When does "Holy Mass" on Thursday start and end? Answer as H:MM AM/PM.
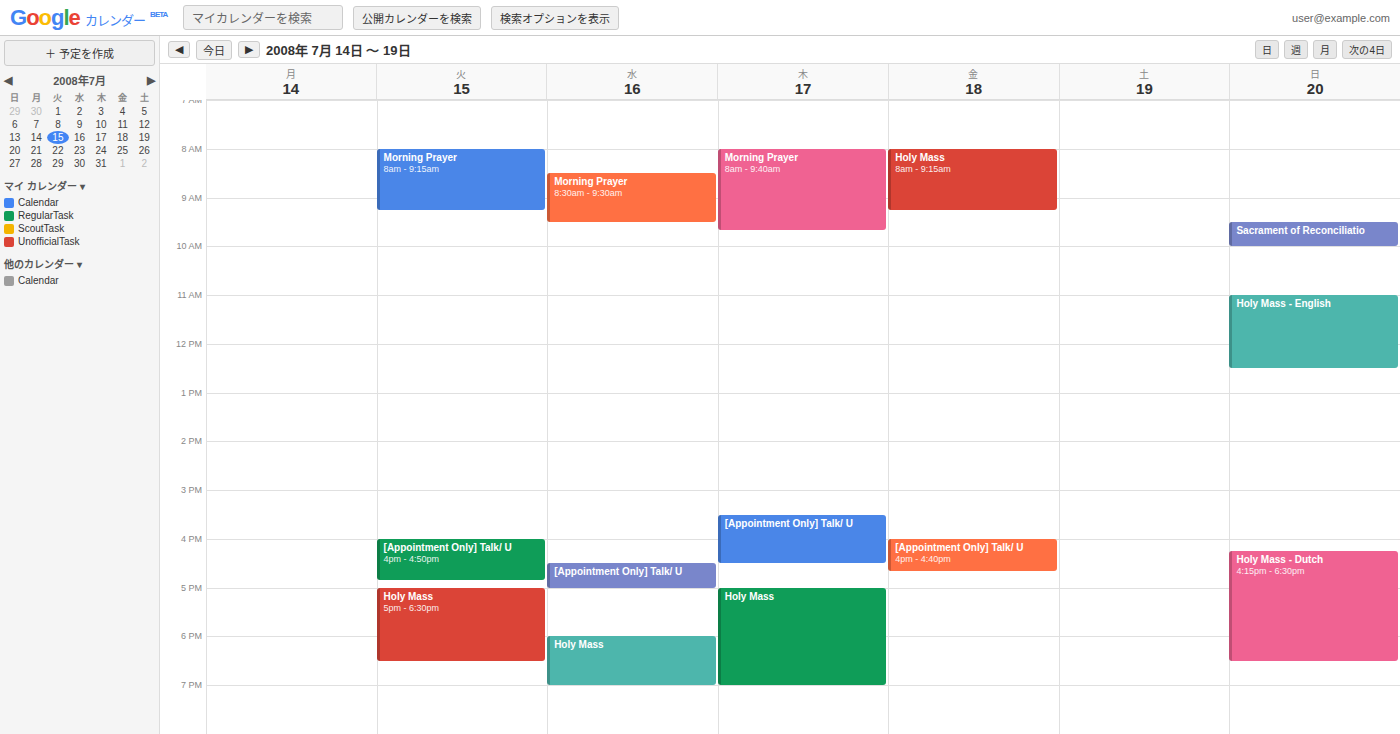
5:00 PM to 7:00 PM